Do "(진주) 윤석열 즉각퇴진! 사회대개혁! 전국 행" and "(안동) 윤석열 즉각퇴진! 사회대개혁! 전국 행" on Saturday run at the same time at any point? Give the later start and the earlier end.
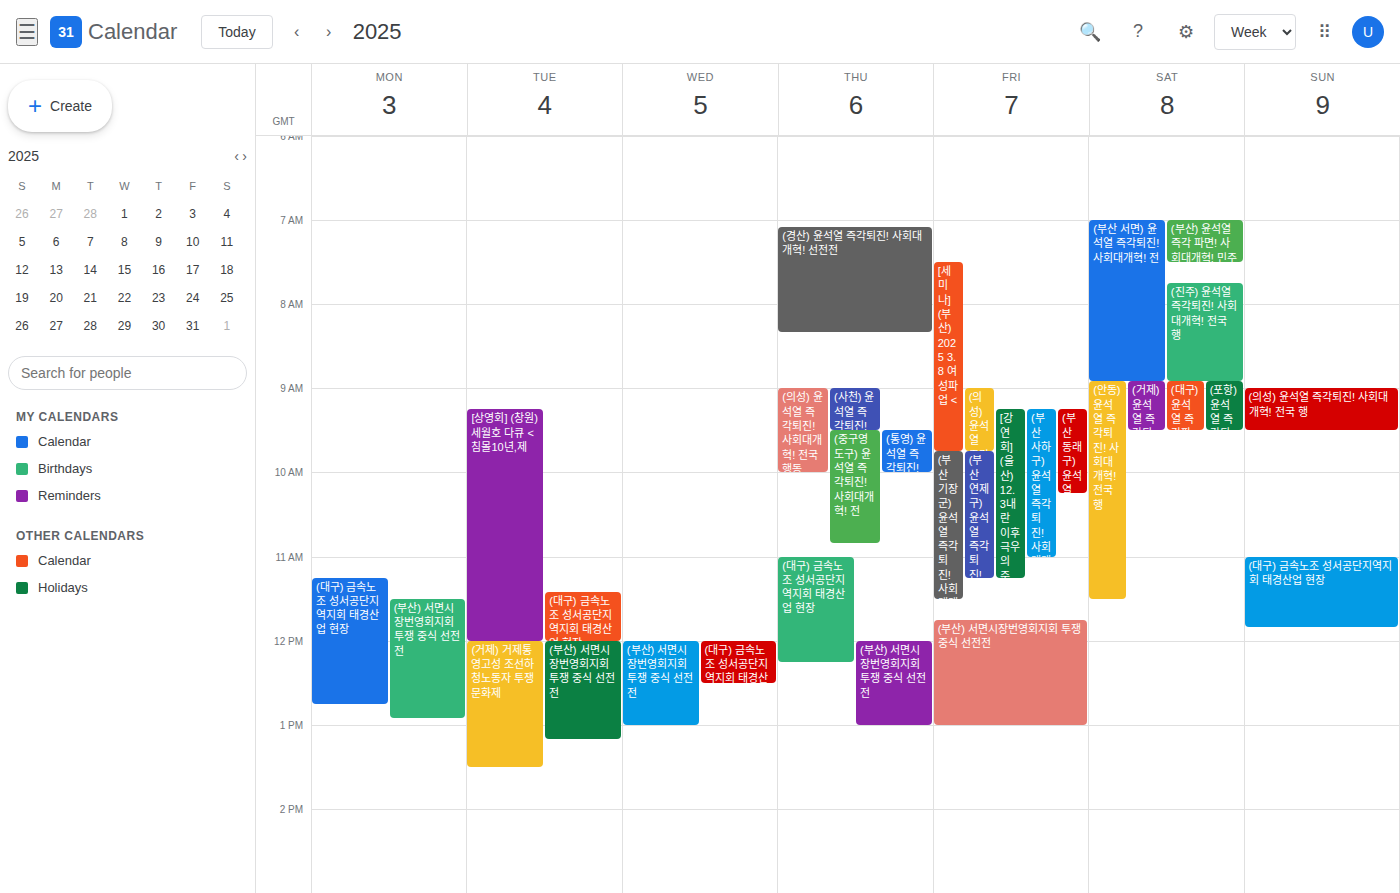
"(진주) 윤석열 즉각퇴진! 사회대개혁! 전국 행" ends at 8:55 AM, exactly when "(안동) 윤석열 즉각퇴진! 사회대개혁! 전국 행" starts -- they touch but do not overlap.